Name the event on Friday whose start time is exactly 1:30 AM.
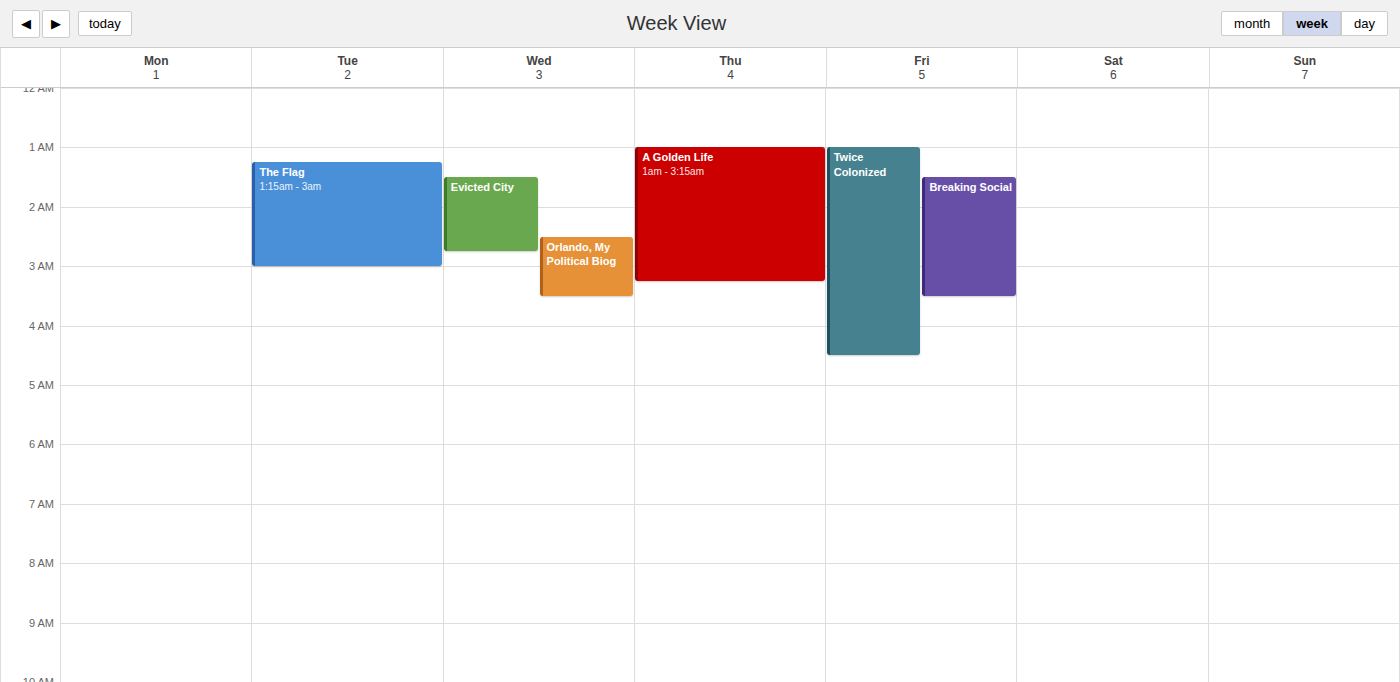
"Breaking Social"